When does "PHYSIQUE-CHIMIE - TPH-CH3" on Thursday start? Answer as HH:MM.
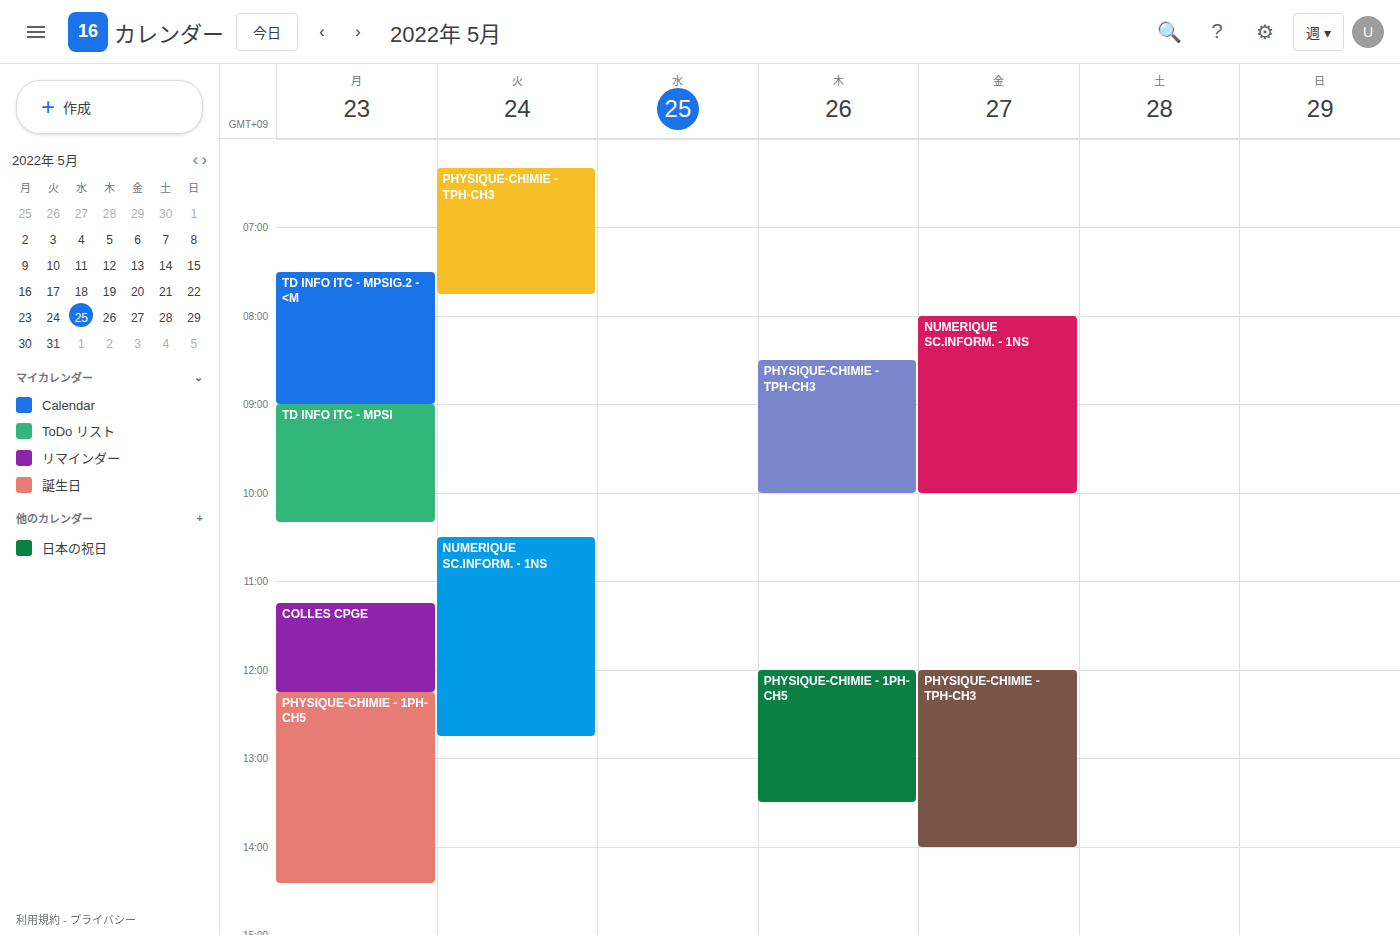
08:30